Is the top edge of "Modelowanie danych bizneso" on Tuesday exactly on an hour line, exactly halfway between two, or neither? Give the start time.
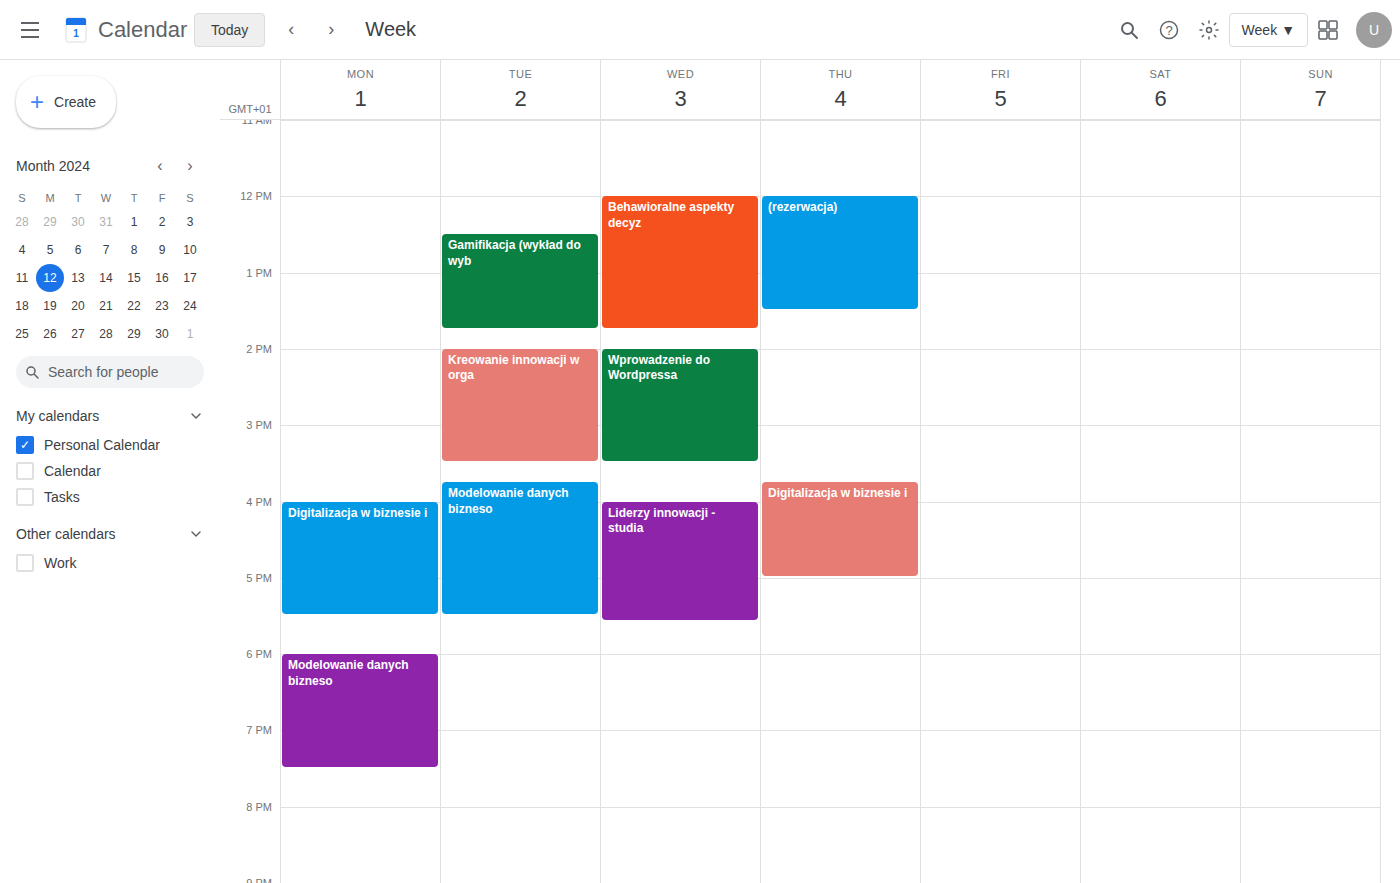
3:45 PM -- neither: three quarters of the way from the 3 PM line to the 4 PM line.